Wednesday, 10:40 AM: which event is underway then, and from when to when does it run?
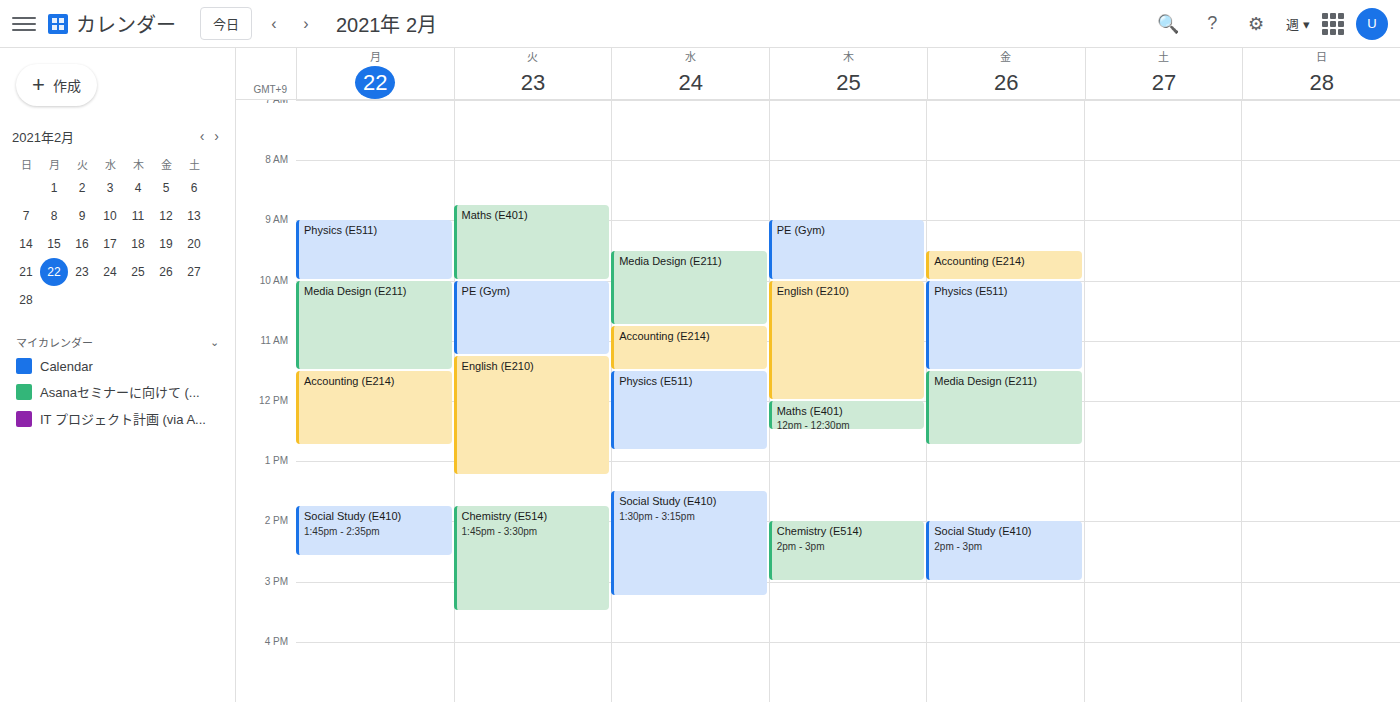
"Media Design (E211)", 9:30 AM to 10:45 AM